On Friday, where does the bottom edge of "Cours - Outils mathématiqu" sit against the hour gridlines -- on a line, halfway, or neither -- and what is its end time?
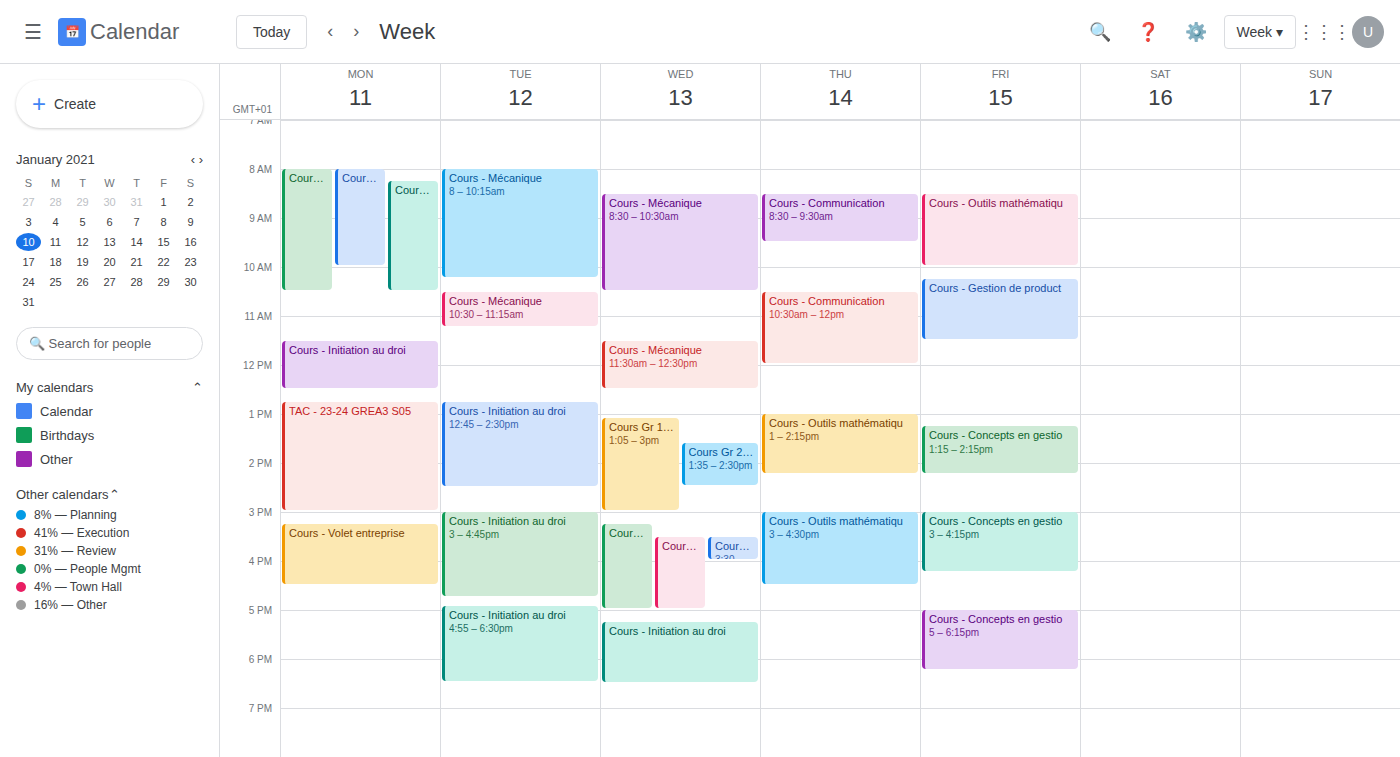
10:00 AM -- exactly on the 10 AM line.